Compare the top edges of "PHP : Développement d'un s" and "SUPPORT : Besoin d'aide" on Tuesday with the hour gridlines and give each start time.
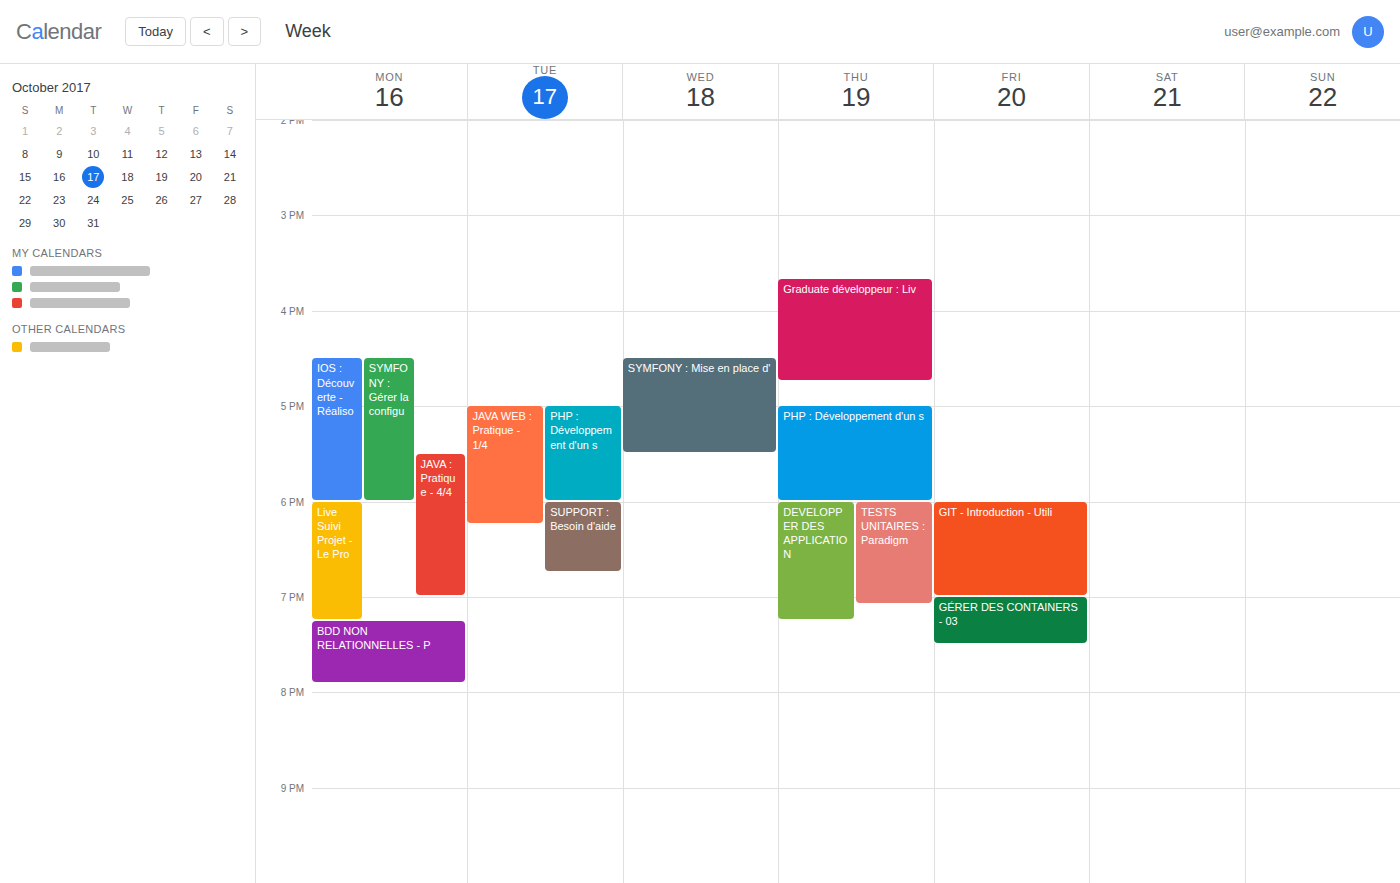
"PHP : Développement d'un s": 5:00 PM, exactly on the 5 PM line. "SUPPORT : Besoin d'aide": 6:00 PM, exactly on the 6 PM line.